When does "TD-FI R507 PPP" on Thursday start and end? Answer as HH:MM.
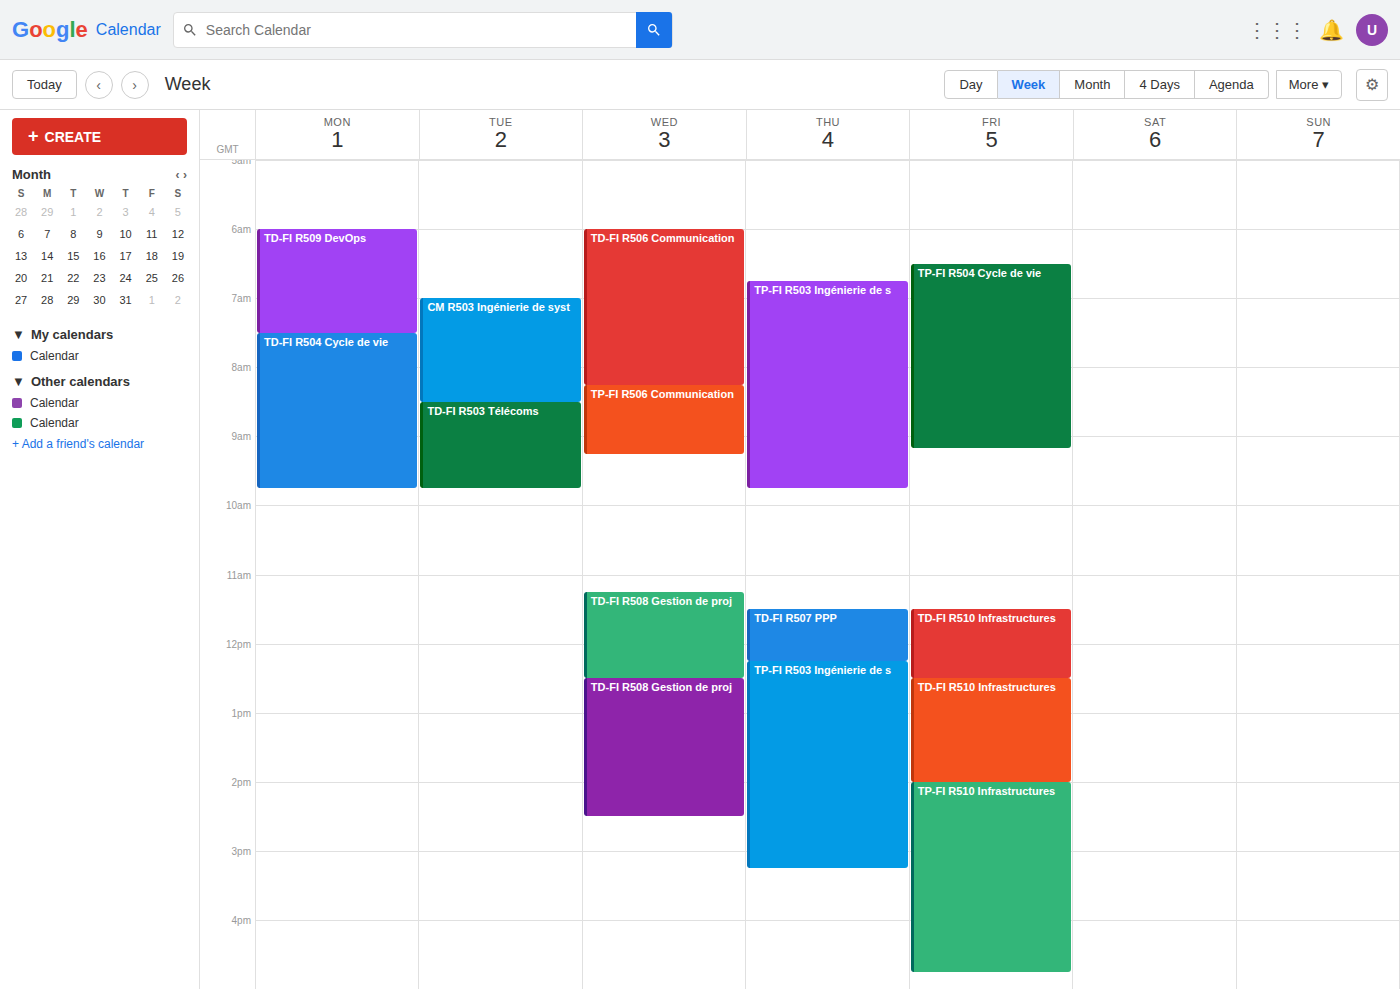
11:30 to 12:15